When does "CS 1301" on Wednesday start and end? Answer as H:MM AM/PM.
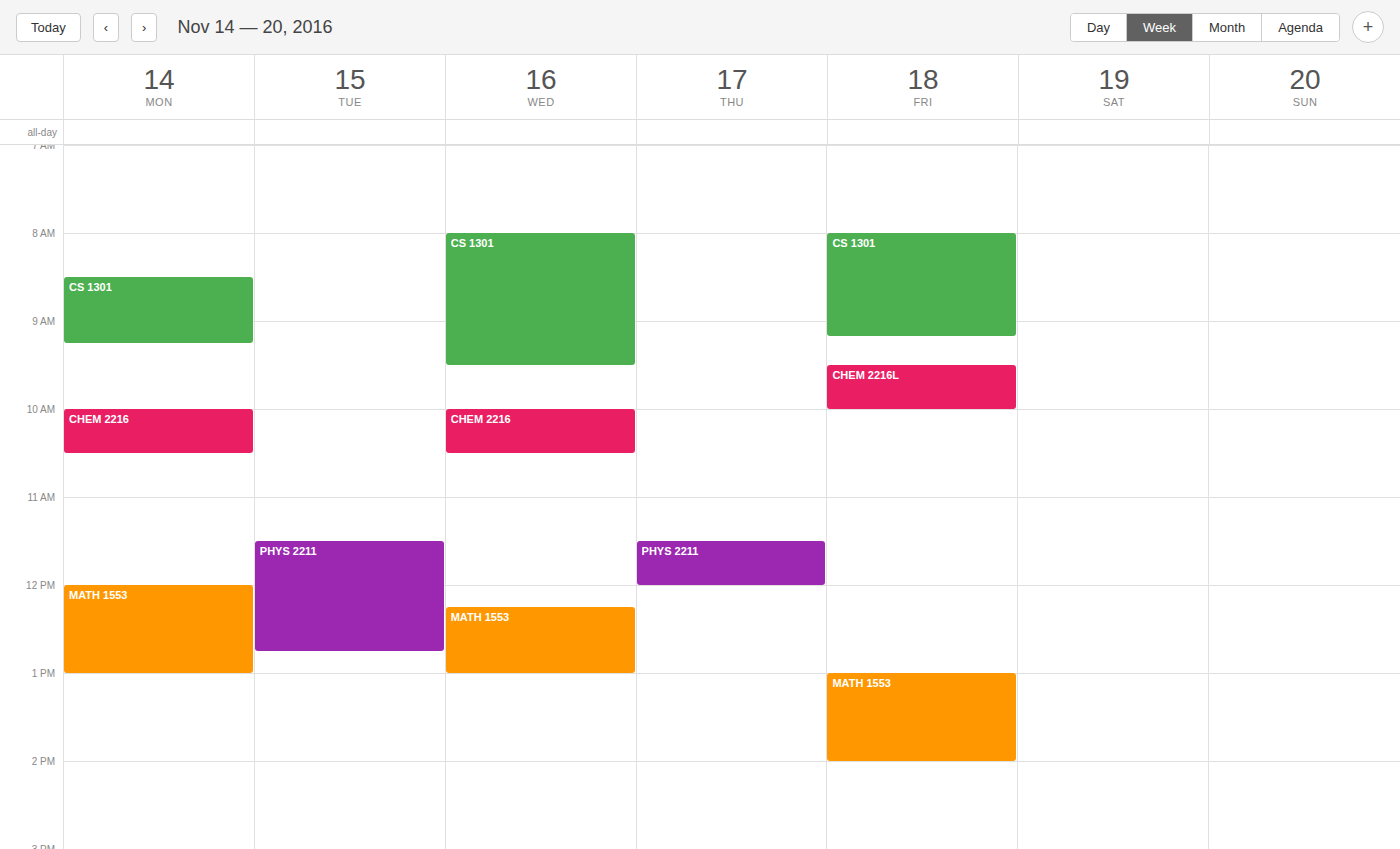
8:00 AM to 9:30 AM